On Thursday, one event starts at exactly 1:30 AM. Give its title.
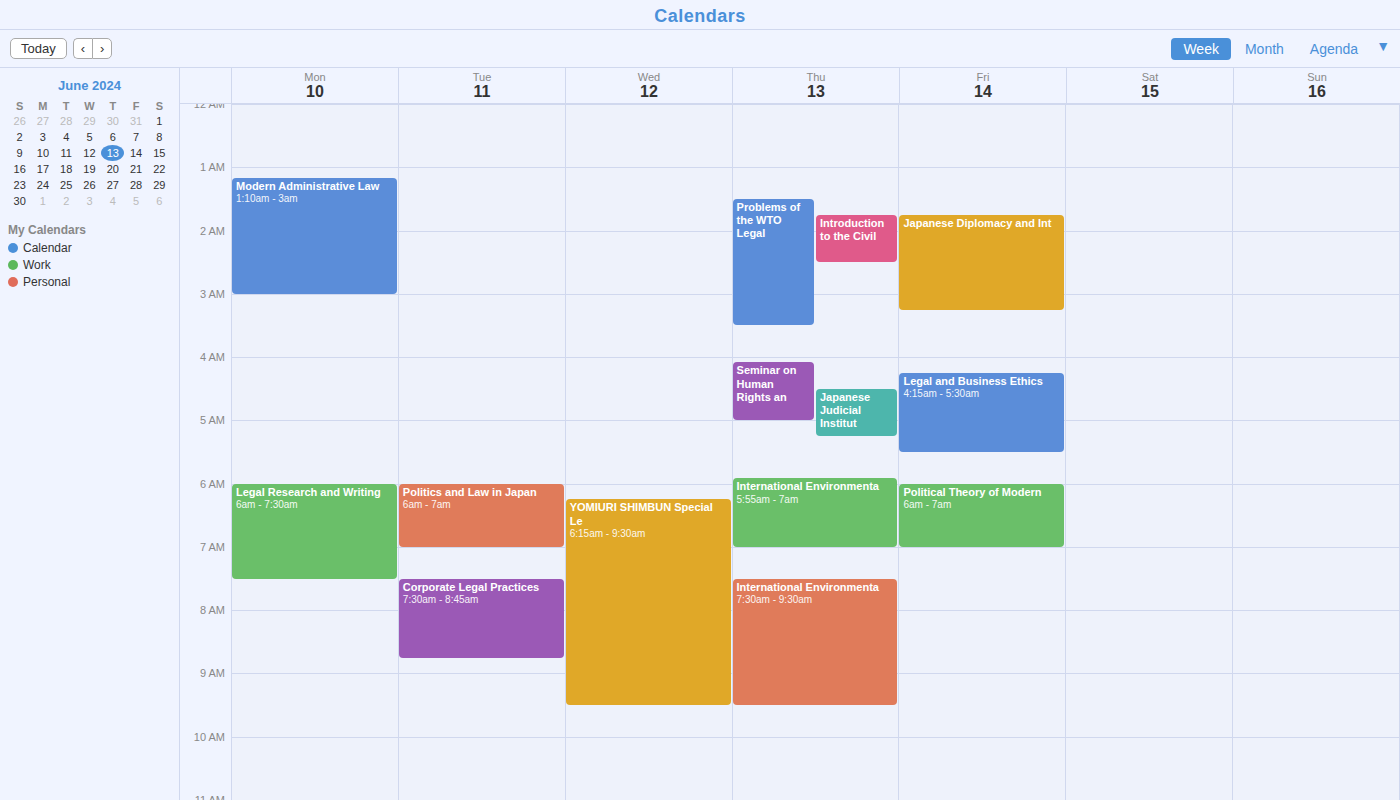
"Problems of the WTO Legal"